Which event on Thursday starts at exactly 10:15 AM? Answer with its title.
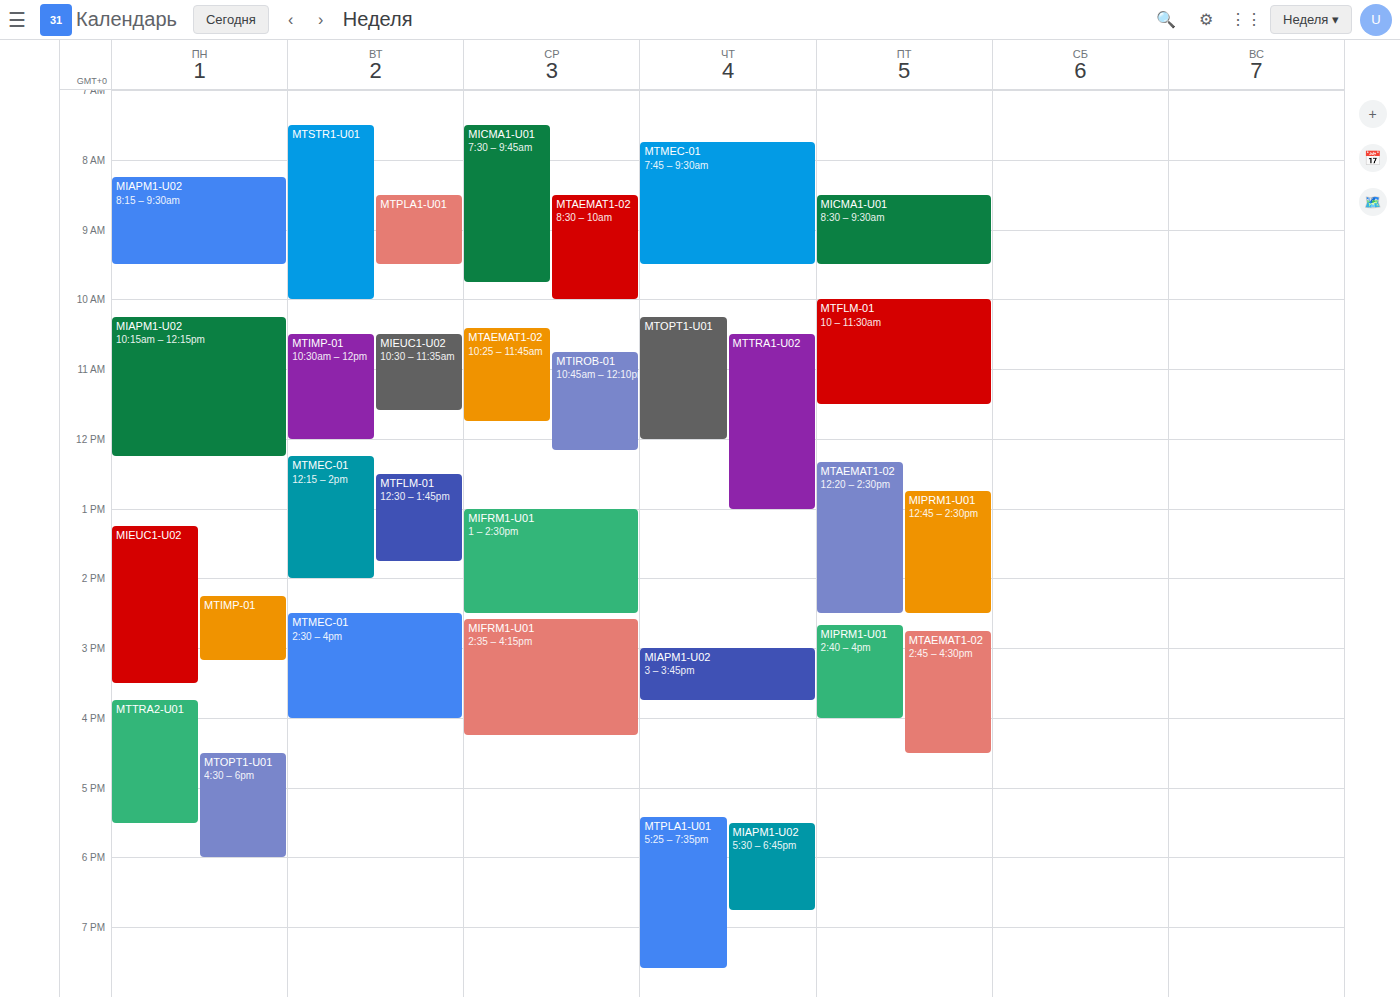
"MTOPT1-U01"